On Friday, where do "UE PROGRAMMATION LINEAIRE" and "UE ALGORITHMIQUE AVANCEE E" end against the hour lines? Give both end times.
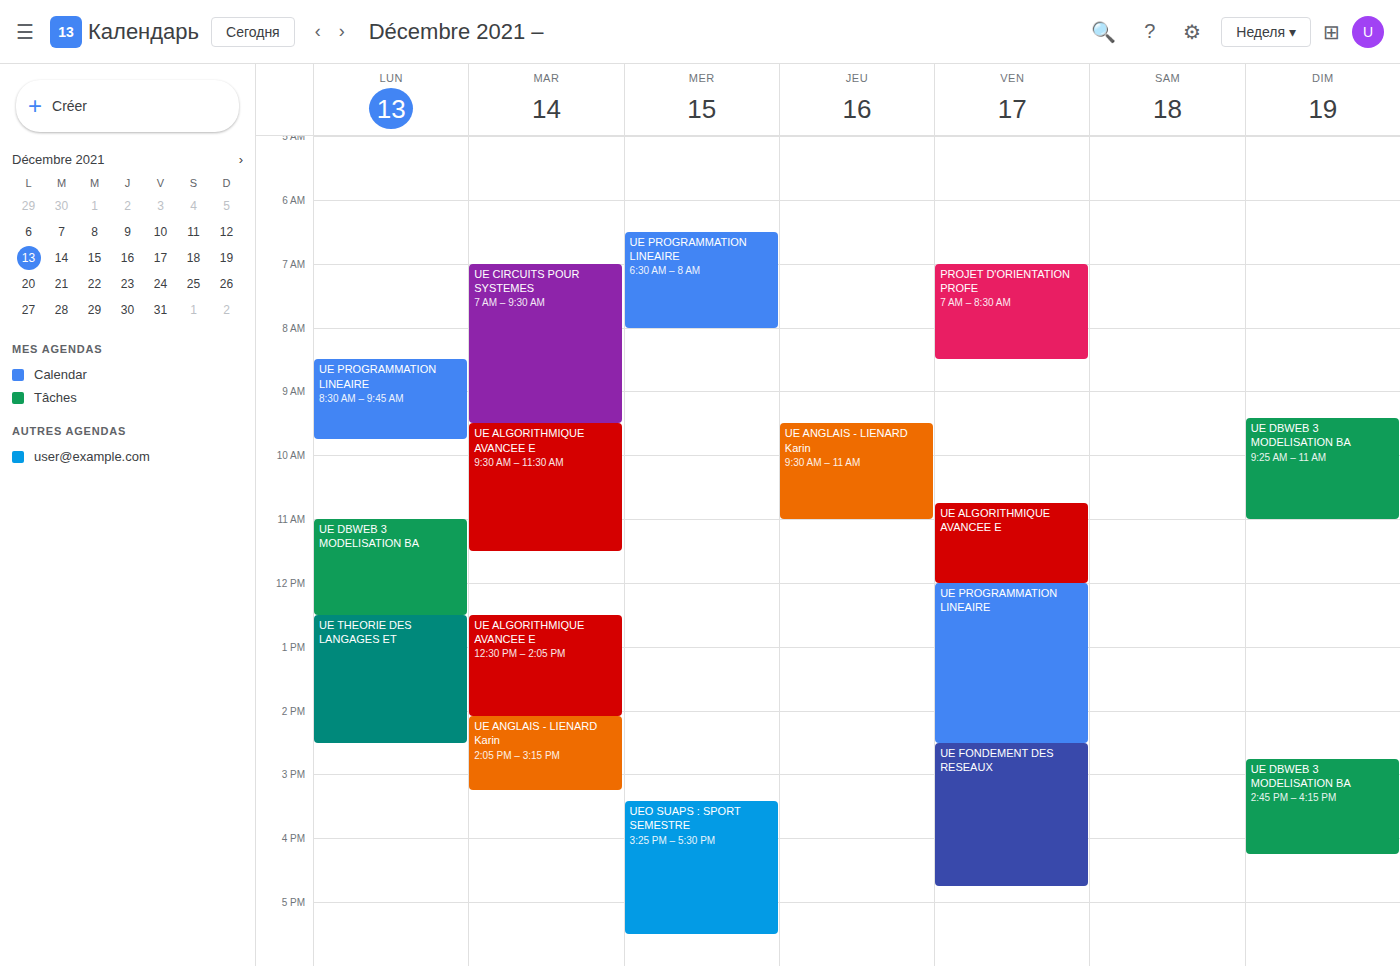
"UE PROGRAMMATION LINEAIRE": 2:30 PM, halfway between the 2 PM and 3 PM lines. "UE ALGORITHMIQUE AVANCEE E": 12:00 PM, exactly on the 12 PM line.